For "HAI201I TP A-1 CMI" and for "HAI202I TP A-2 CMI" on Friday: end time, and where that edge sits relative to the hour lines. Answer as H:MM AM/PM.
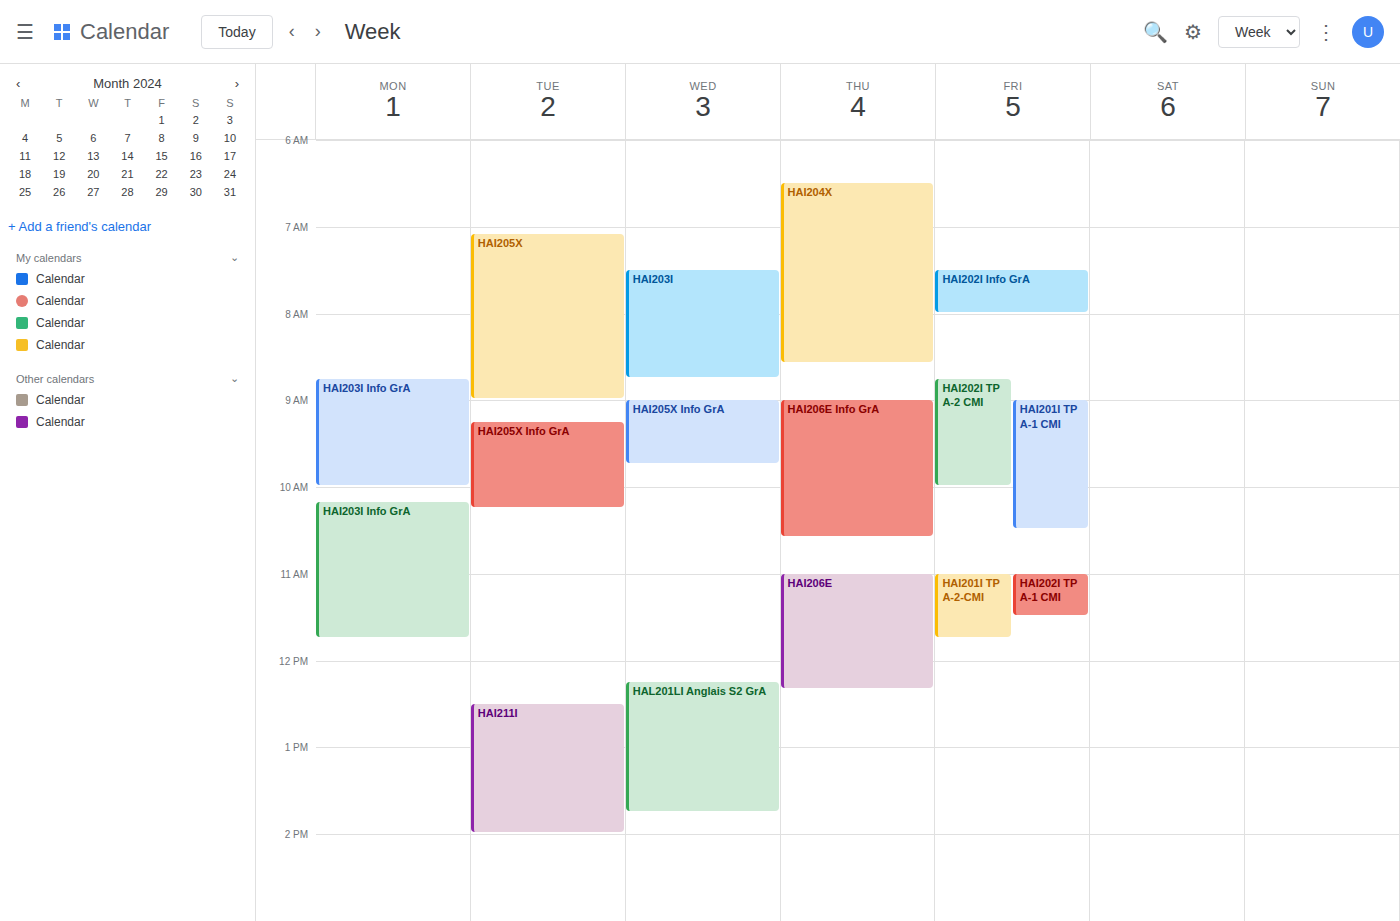
"HAI201I TP A-1 CMI": 10:30 AM, halfway between the 10 AM and 11 AM lines. "HAI202I TP A-2 CMI": 10:00 AM, exactly on the 10 AM line.